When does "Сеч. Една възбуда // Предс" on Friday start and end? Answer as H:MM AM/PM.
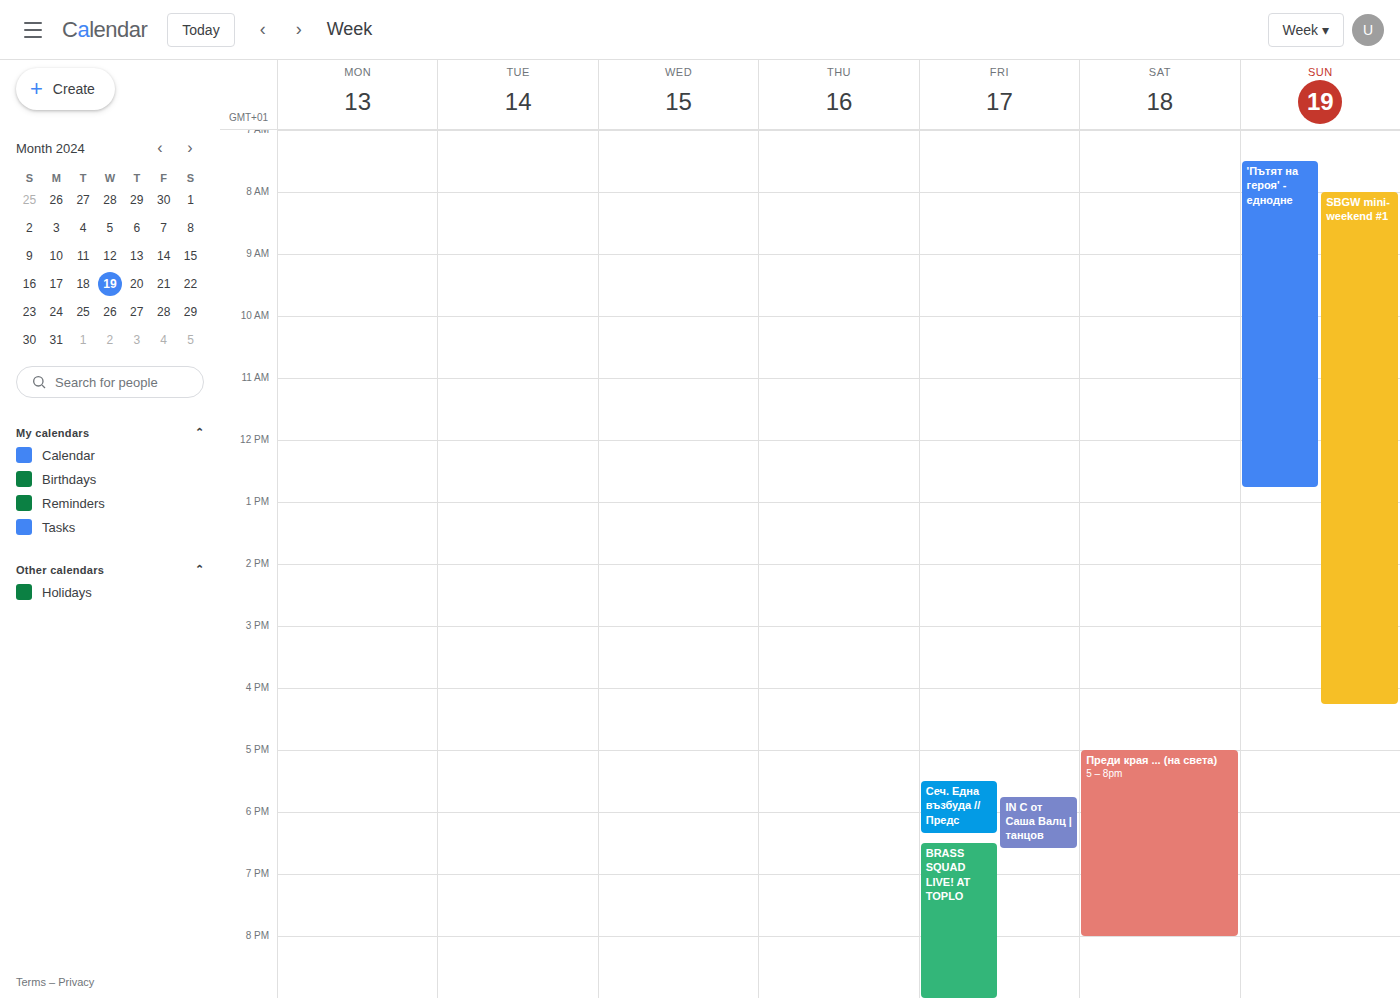
5:30 PM to 6:20 PM